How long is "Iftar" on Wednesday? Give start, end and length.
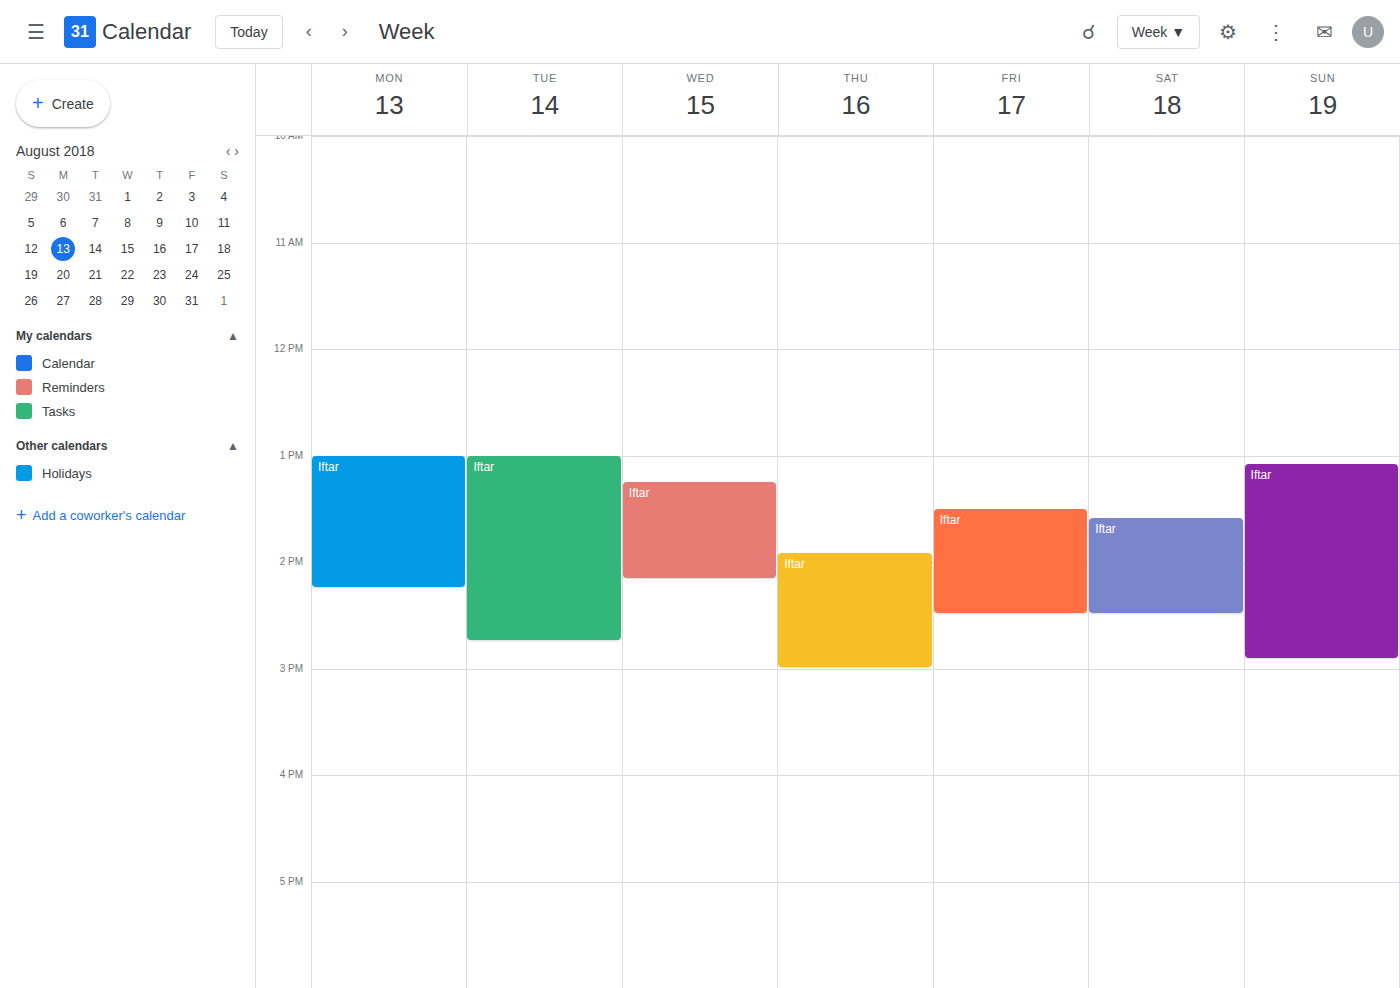
1:15 PM to 2:10 PM, 55 minutes